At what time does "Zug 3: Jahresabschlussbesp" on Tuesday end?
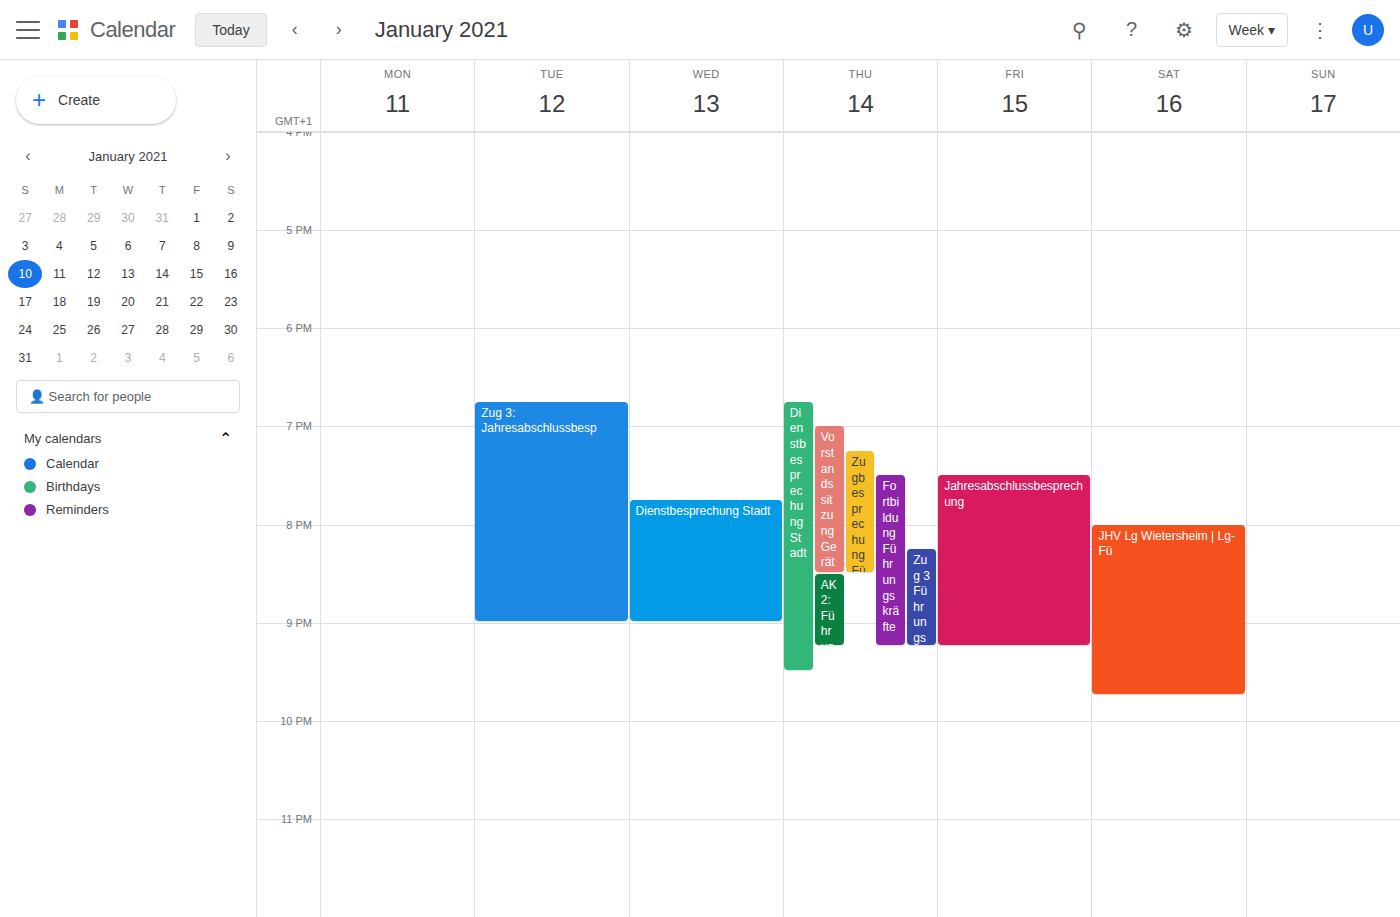
9:00 PM